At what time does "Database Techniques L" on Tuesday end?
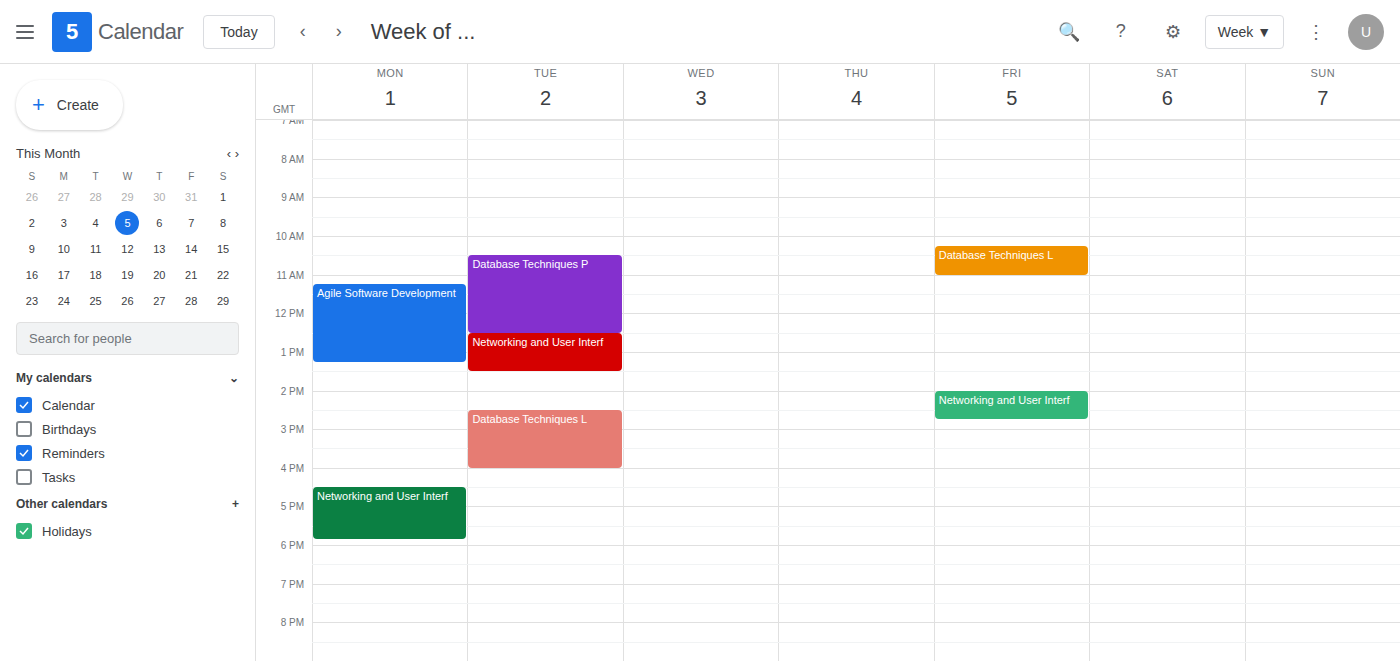
16:00